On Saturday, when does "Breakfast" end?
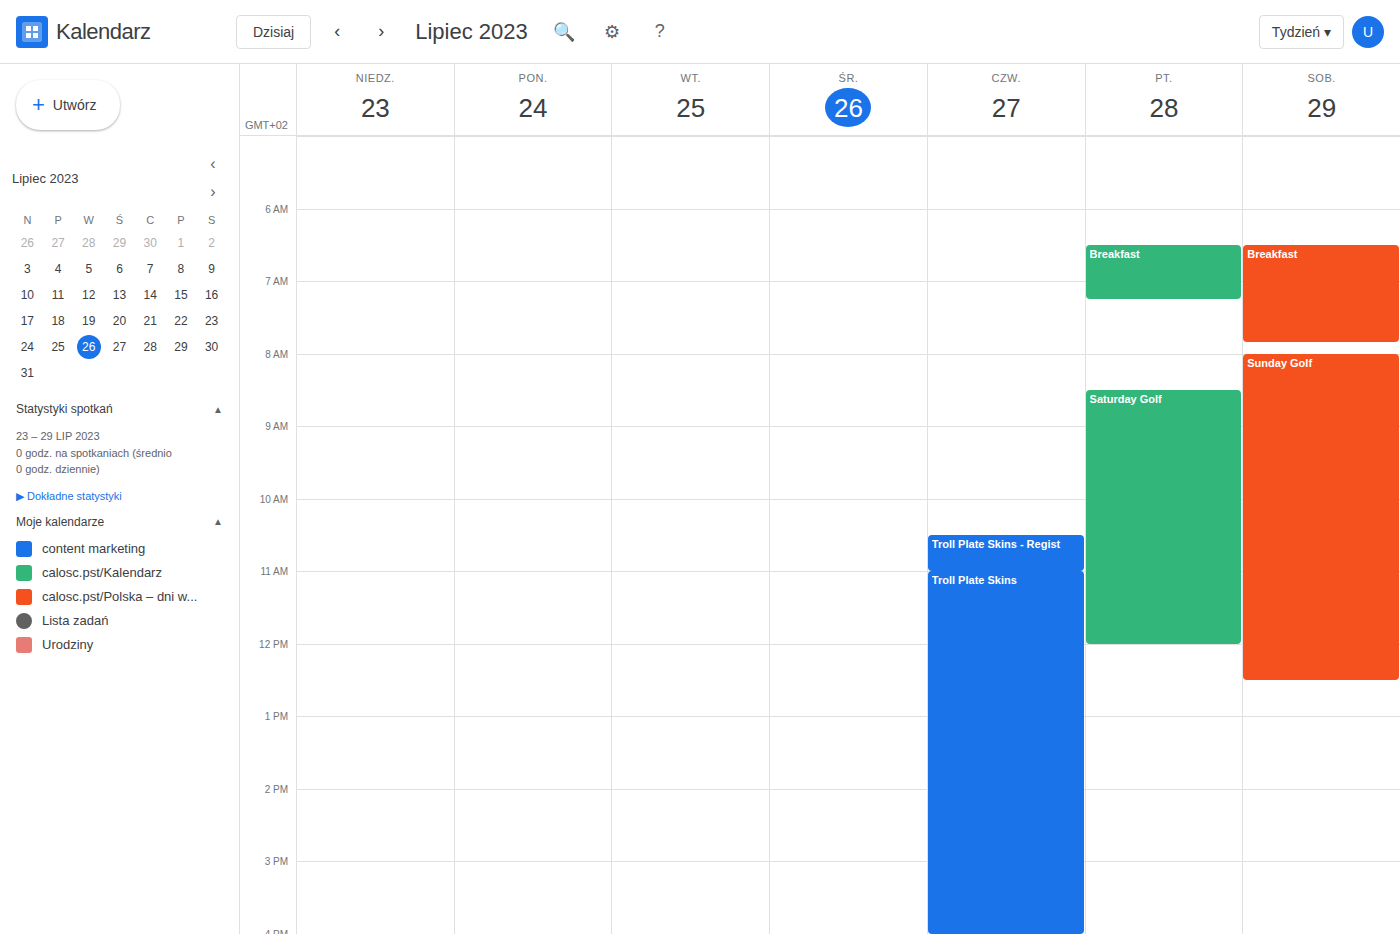
7:50 AM